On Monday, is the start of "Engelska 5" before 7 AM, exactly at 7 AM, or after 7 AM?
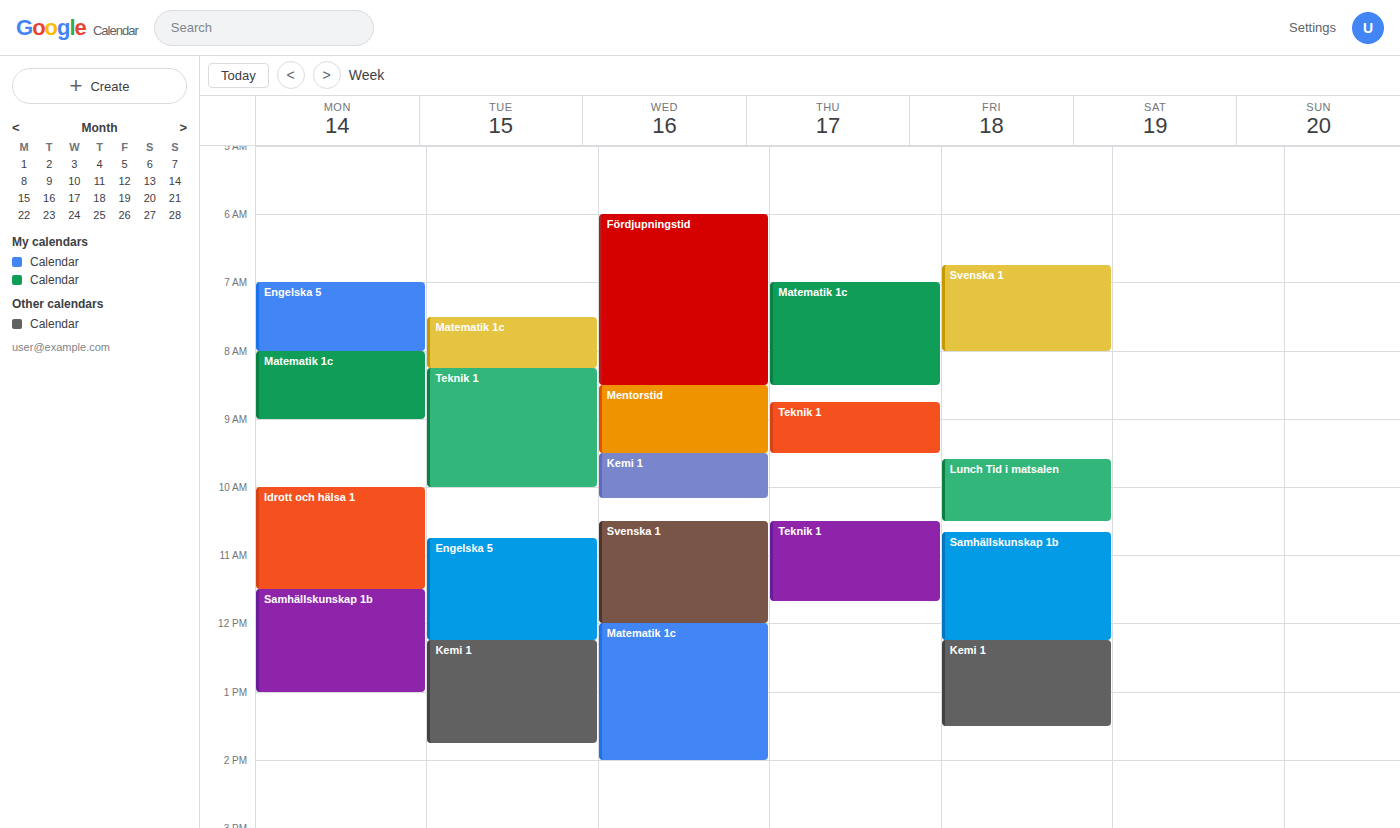
7:00 AM -- exactly at 7 AM, on the 7 AM line.